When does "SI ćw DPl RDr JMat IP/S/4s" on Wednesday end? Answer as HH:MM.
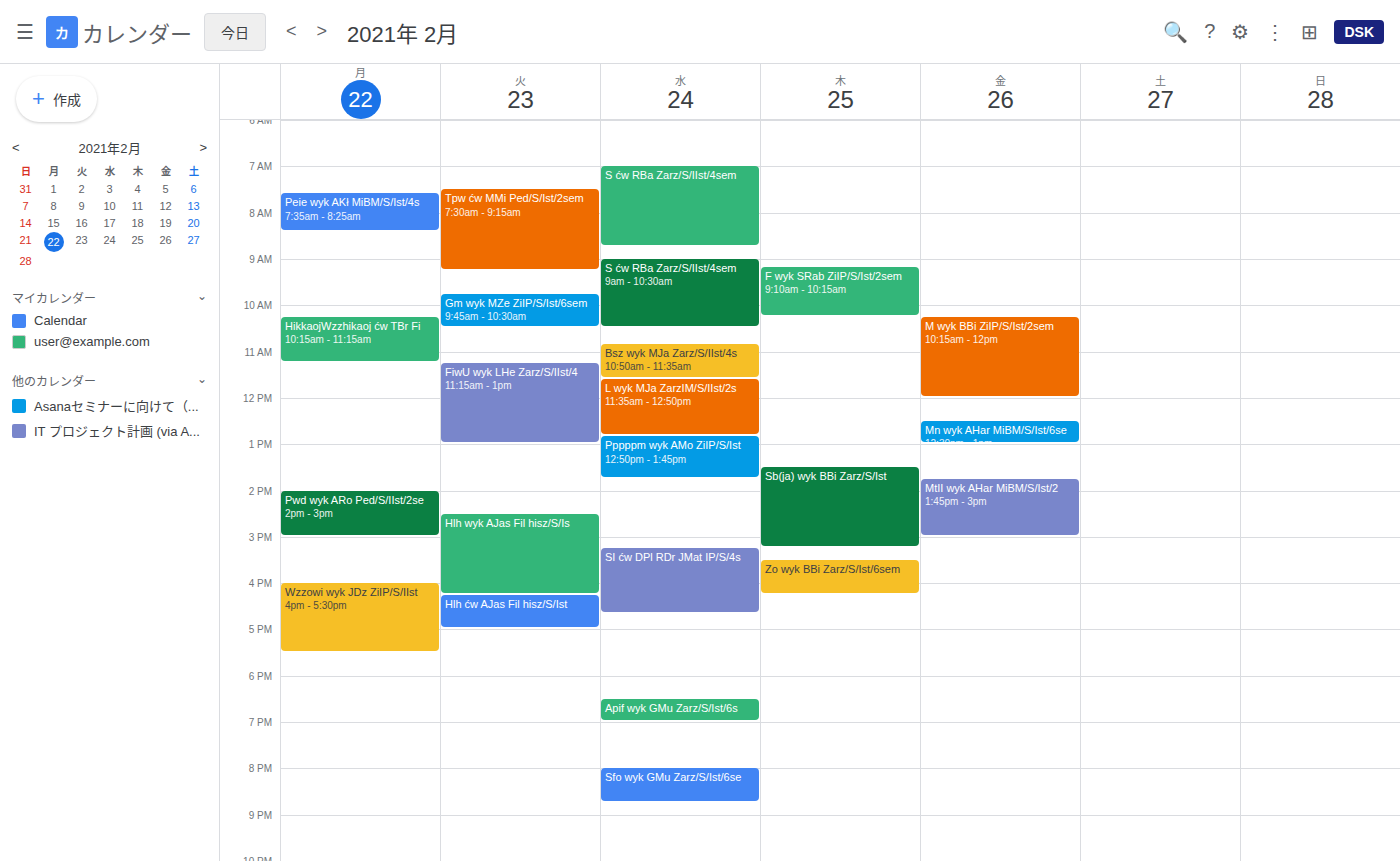
16:40